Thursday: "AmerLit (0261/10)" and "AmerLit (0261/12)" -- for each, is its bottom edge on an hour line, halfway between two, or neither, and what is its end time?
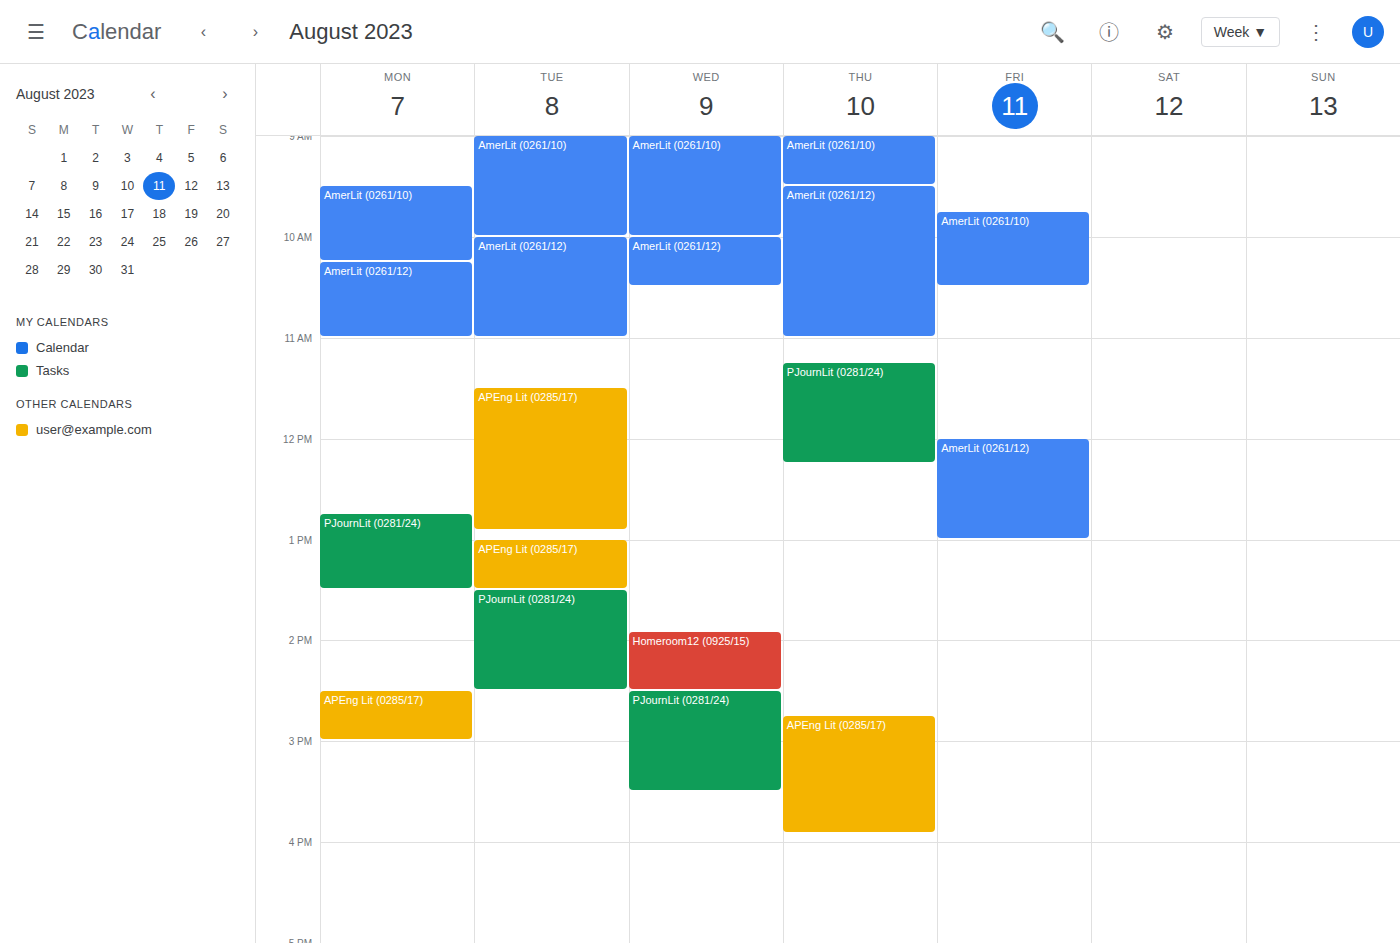
"AmerLit (0261/10)": 9:30 AM, halfway between the 9 AM and 10 AM lines. "AmerLit (0261/12)": 11:00 AM, exactly on the 11 AM line.